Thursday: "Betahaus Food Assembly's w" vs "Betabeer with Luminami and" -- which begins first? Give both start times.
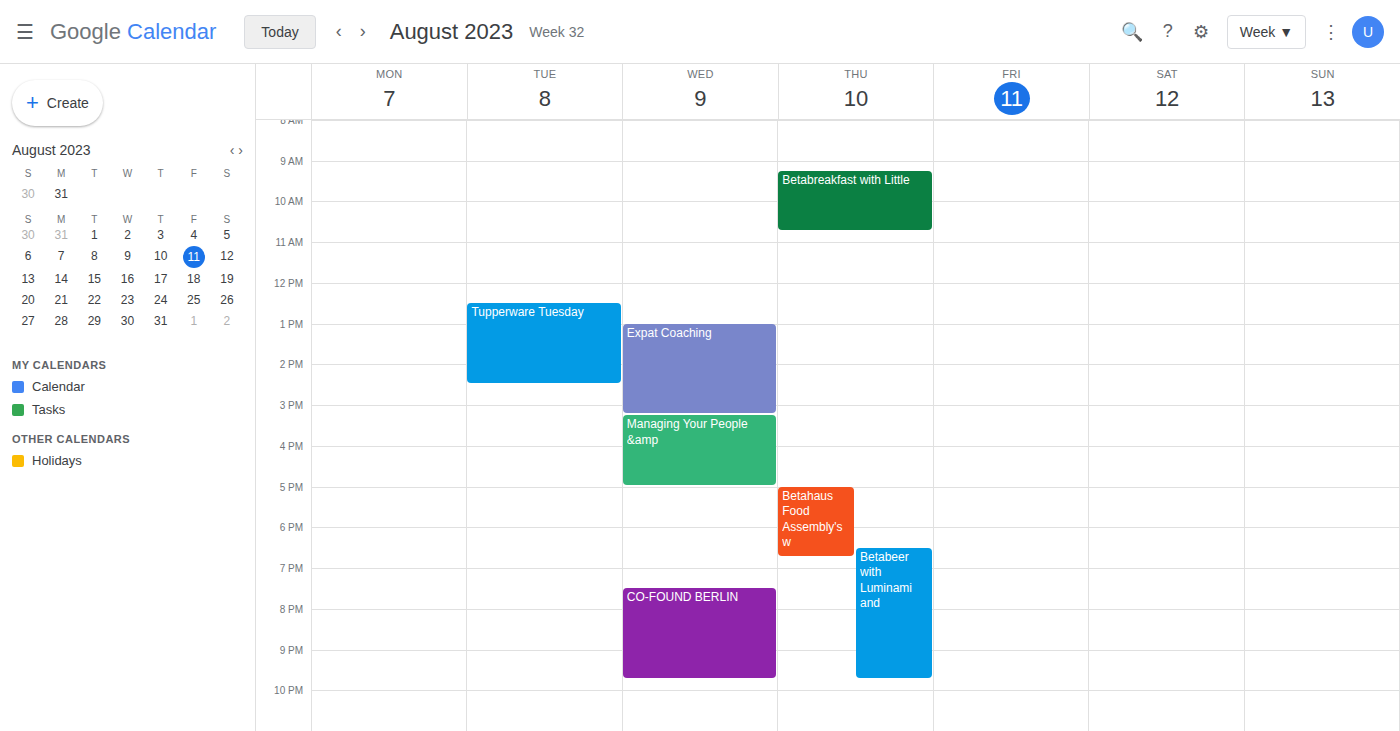
"Betahaus Food Assembly's w" 5:00 PM; "Betabeer with Luminami and" 6:30 PM.